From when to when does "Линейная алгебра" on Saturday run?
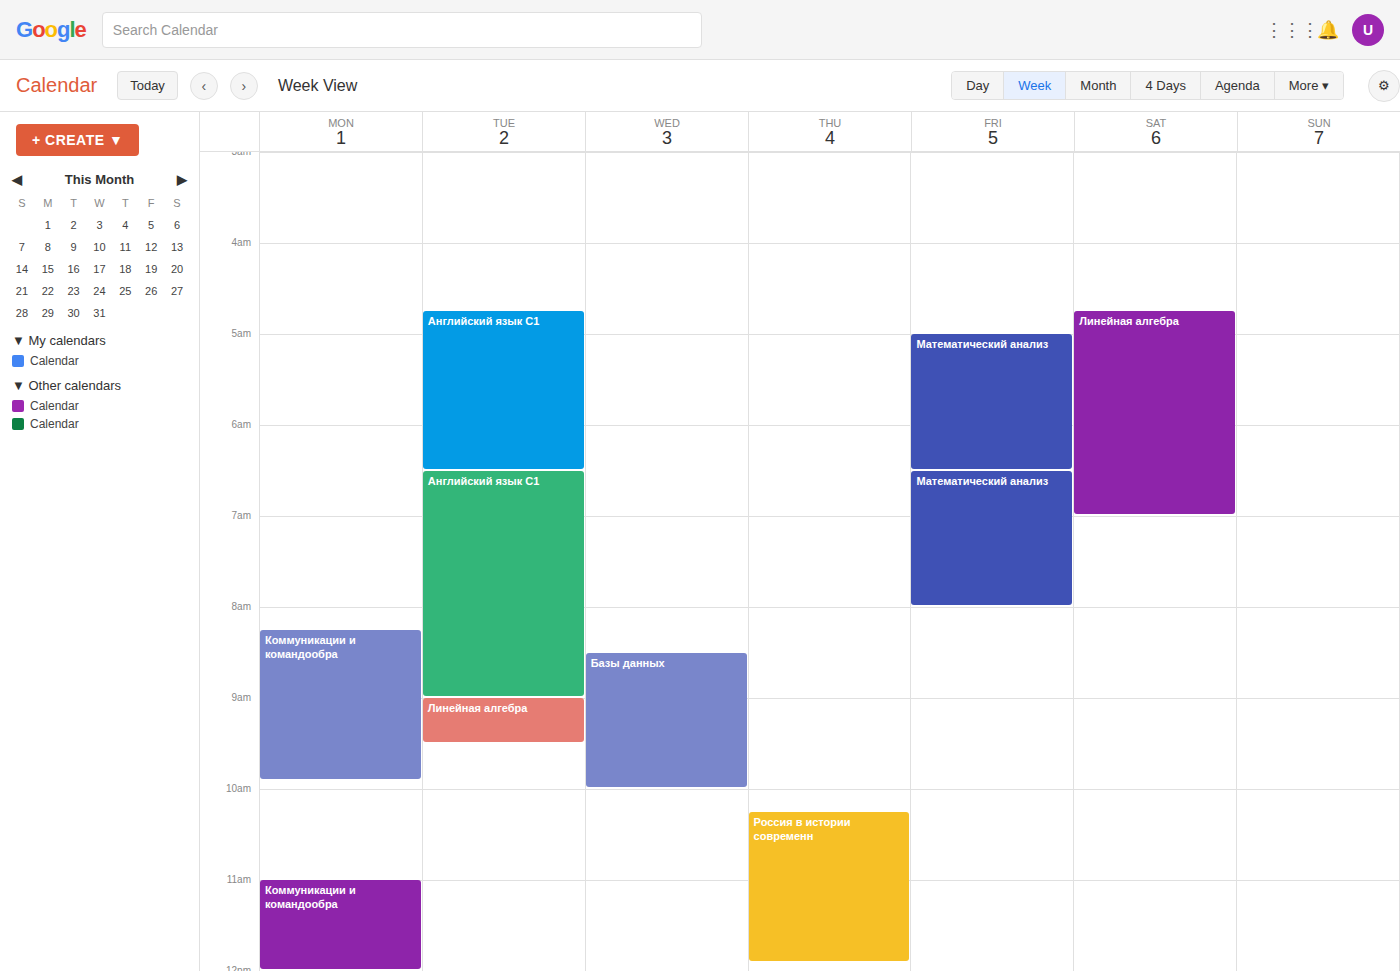
4:45 AM to 7:00 AM